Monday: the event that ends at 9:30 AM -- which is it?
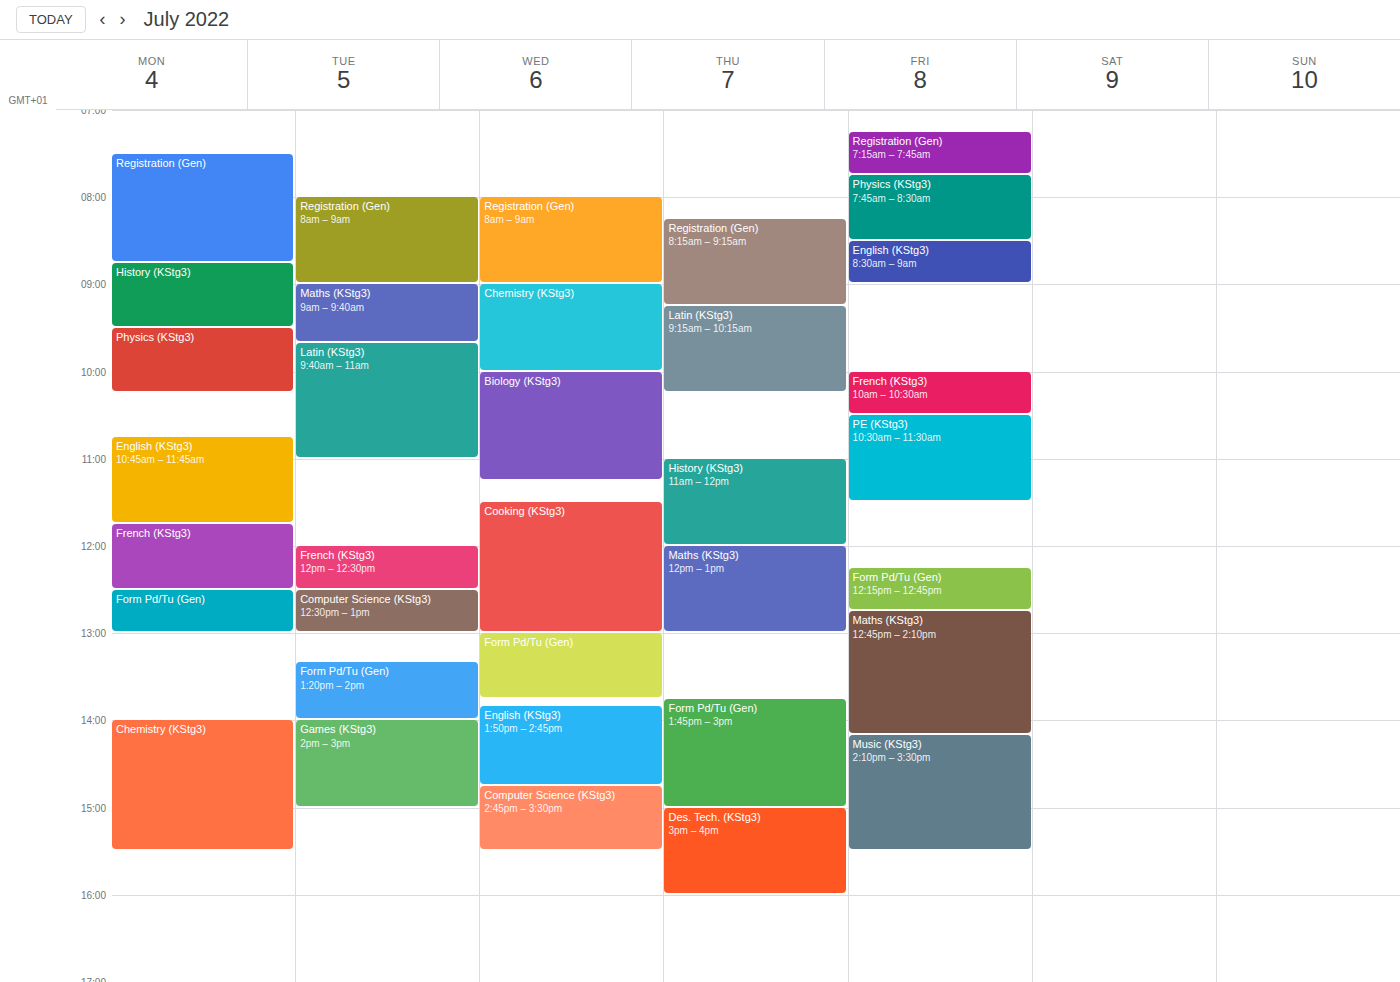
"History (KStg3)"